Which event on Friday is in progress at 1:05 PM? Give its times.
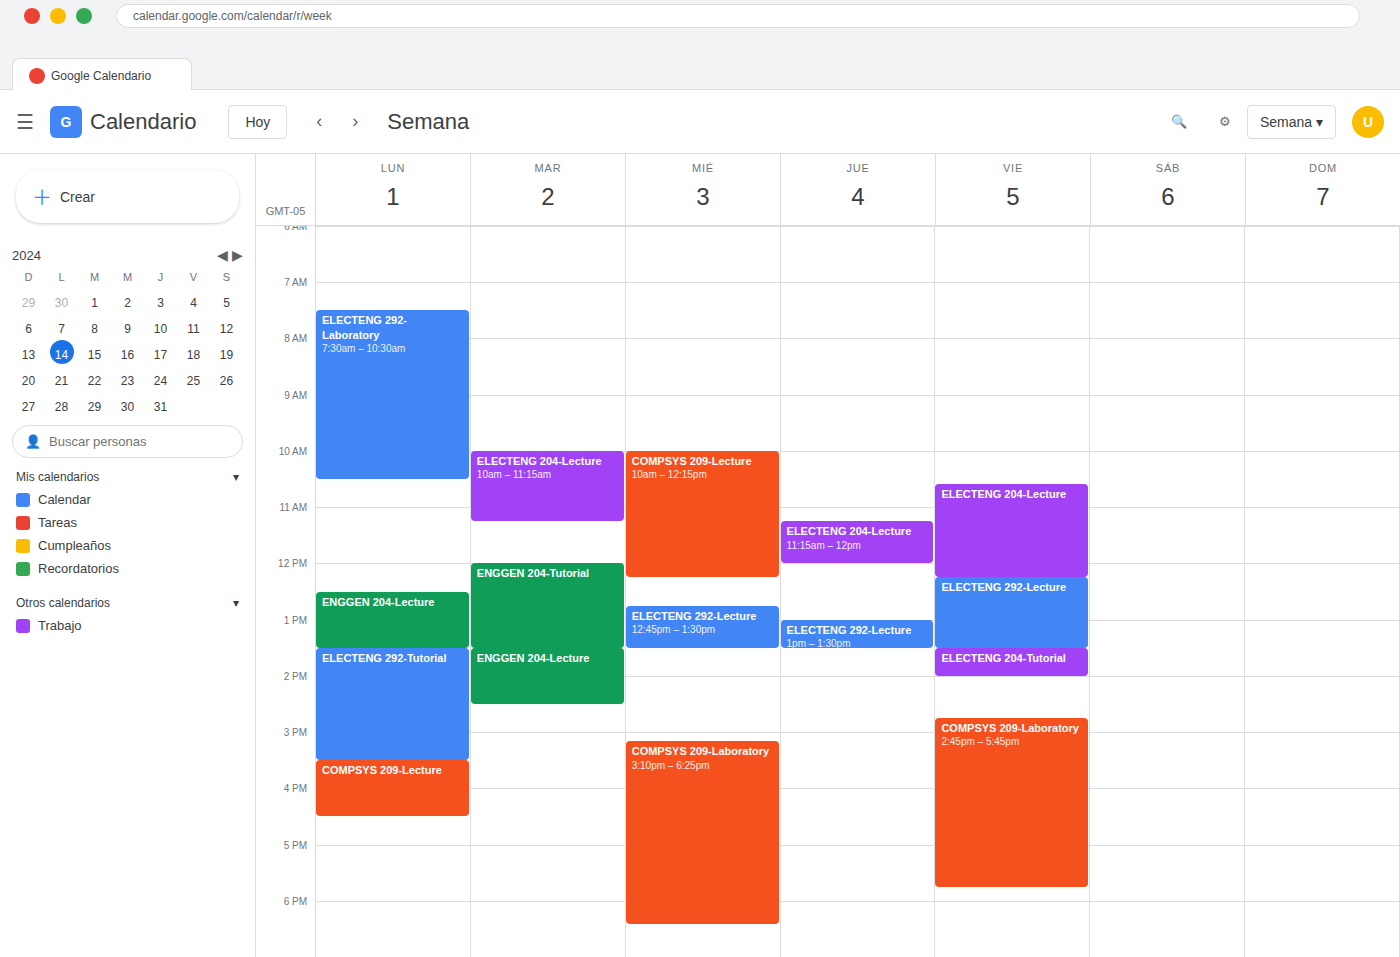
"ELECTENG 292-Lecture", 12:15 PM to 1:30 PM